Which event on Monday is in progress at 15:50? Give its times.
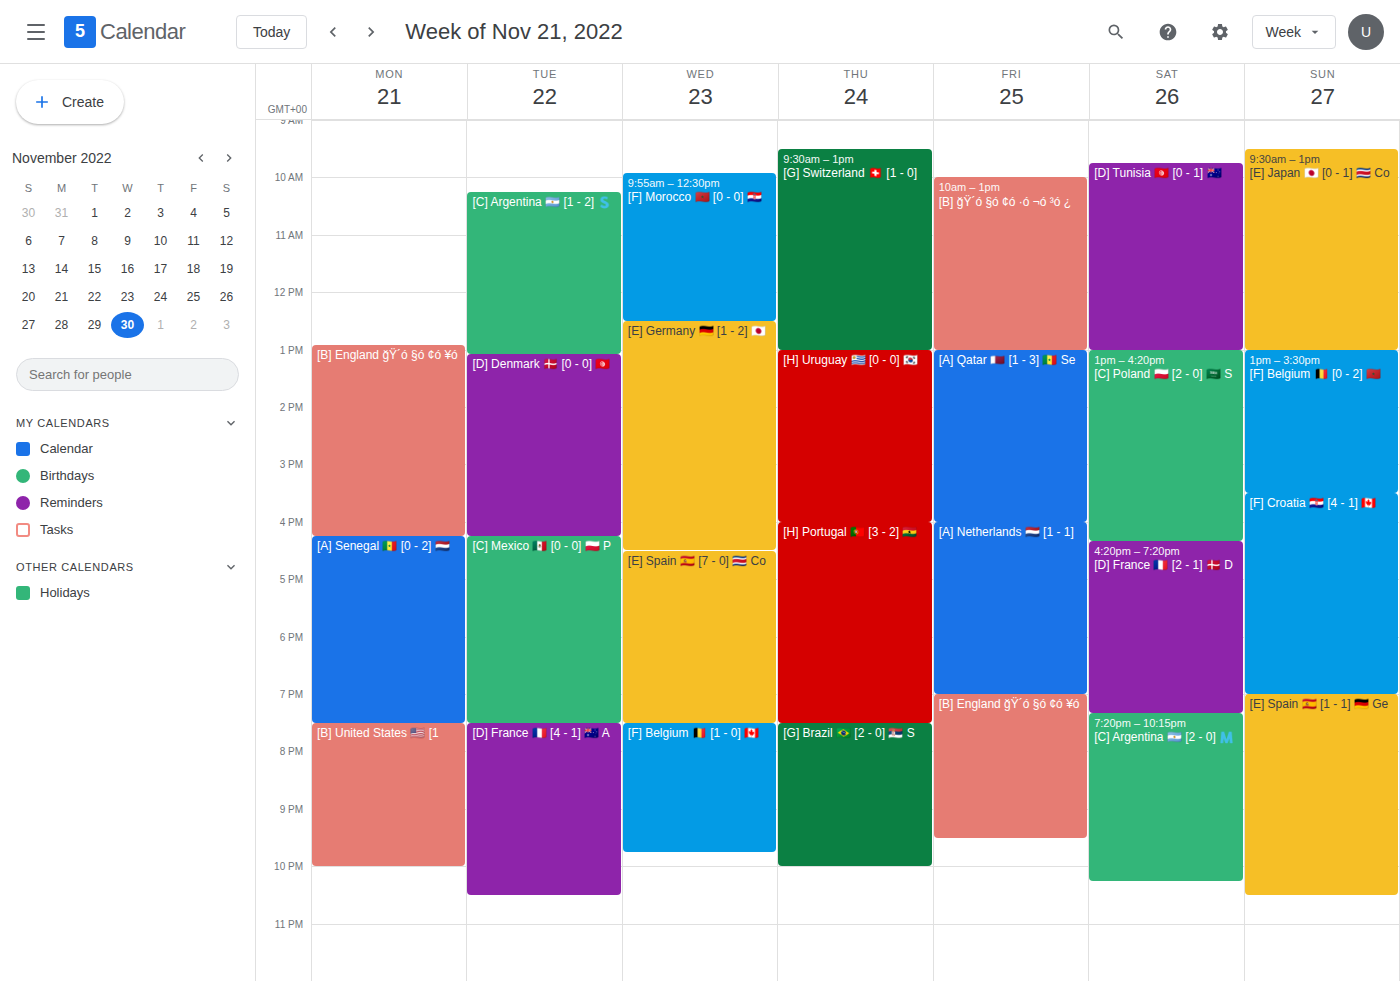
"[B] England ğŸ´ó §ó ¢ó ¥ó", 12:55 to 16:15